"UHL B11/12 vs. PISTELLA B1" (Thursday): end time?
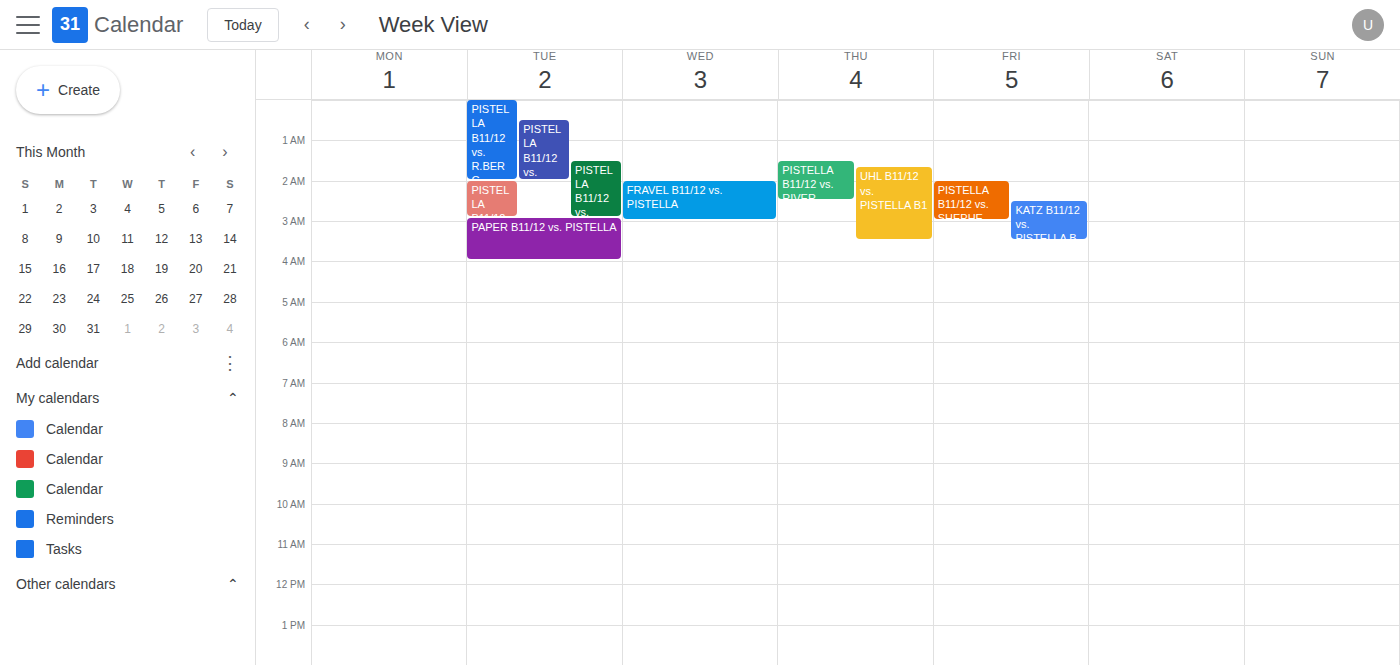
3:30 AM